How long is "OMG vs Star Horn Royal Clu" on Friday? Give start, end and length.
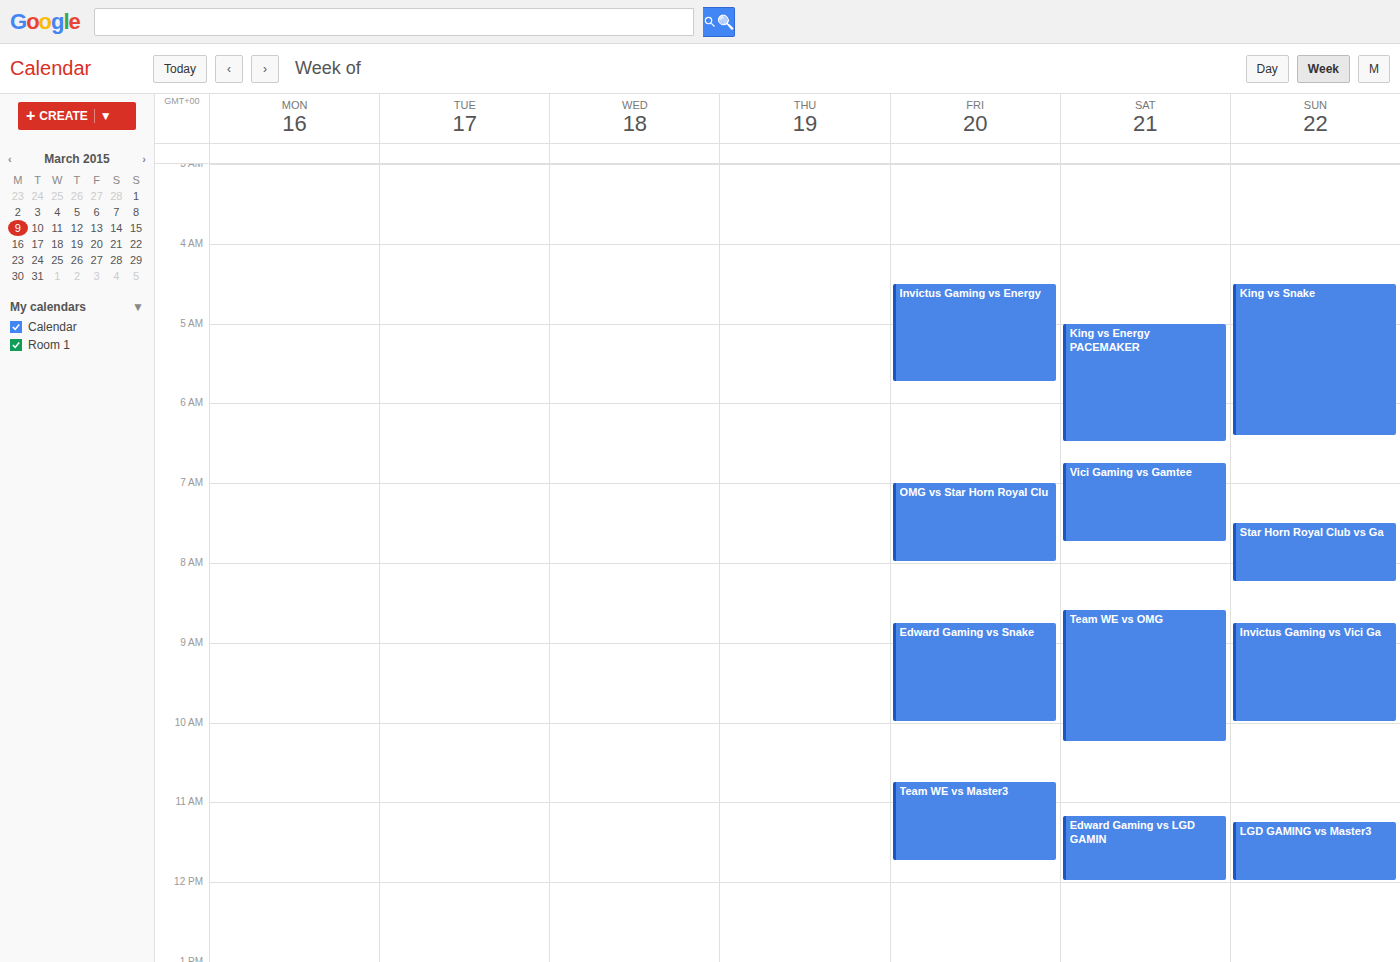
7:00 AM to 8:00 AM, 1 hour